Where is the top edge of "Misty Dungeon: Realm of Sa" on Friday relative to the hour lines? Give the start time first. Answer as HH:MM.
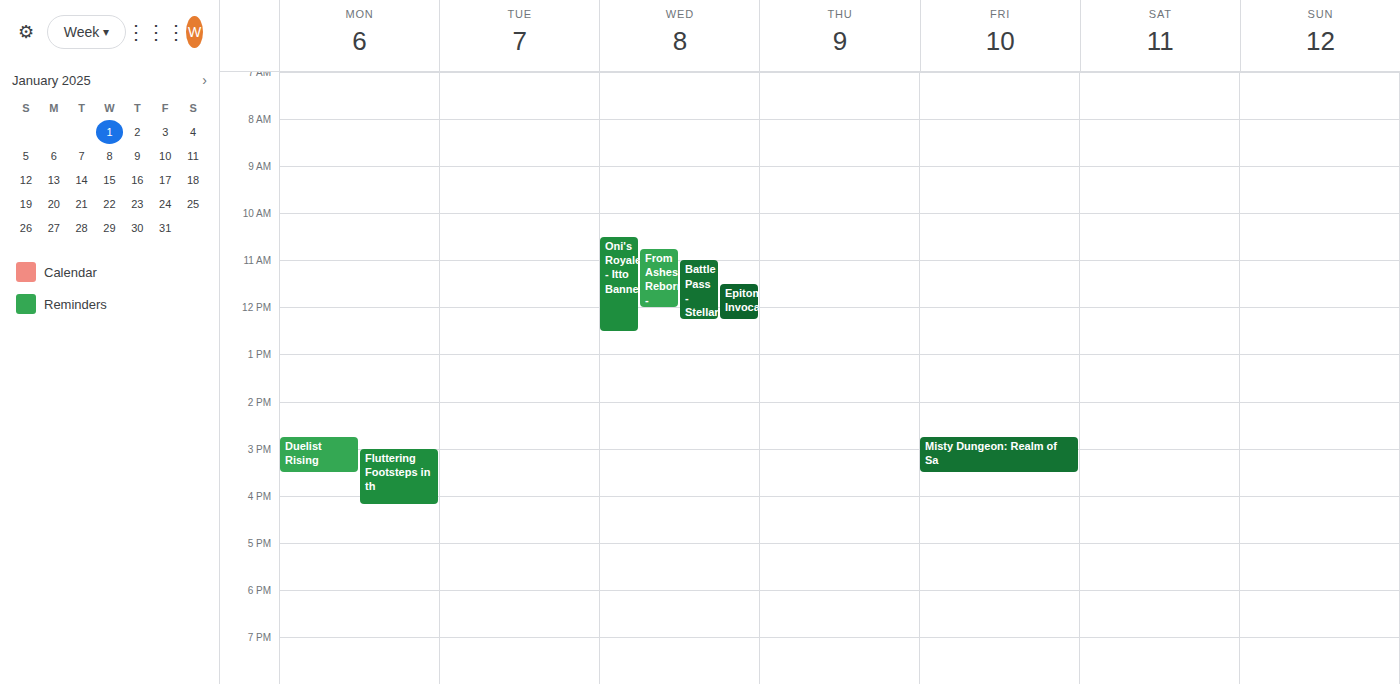
14:45 -- neither: three quarters of the way from the 14:00 line to the 15:00 line.